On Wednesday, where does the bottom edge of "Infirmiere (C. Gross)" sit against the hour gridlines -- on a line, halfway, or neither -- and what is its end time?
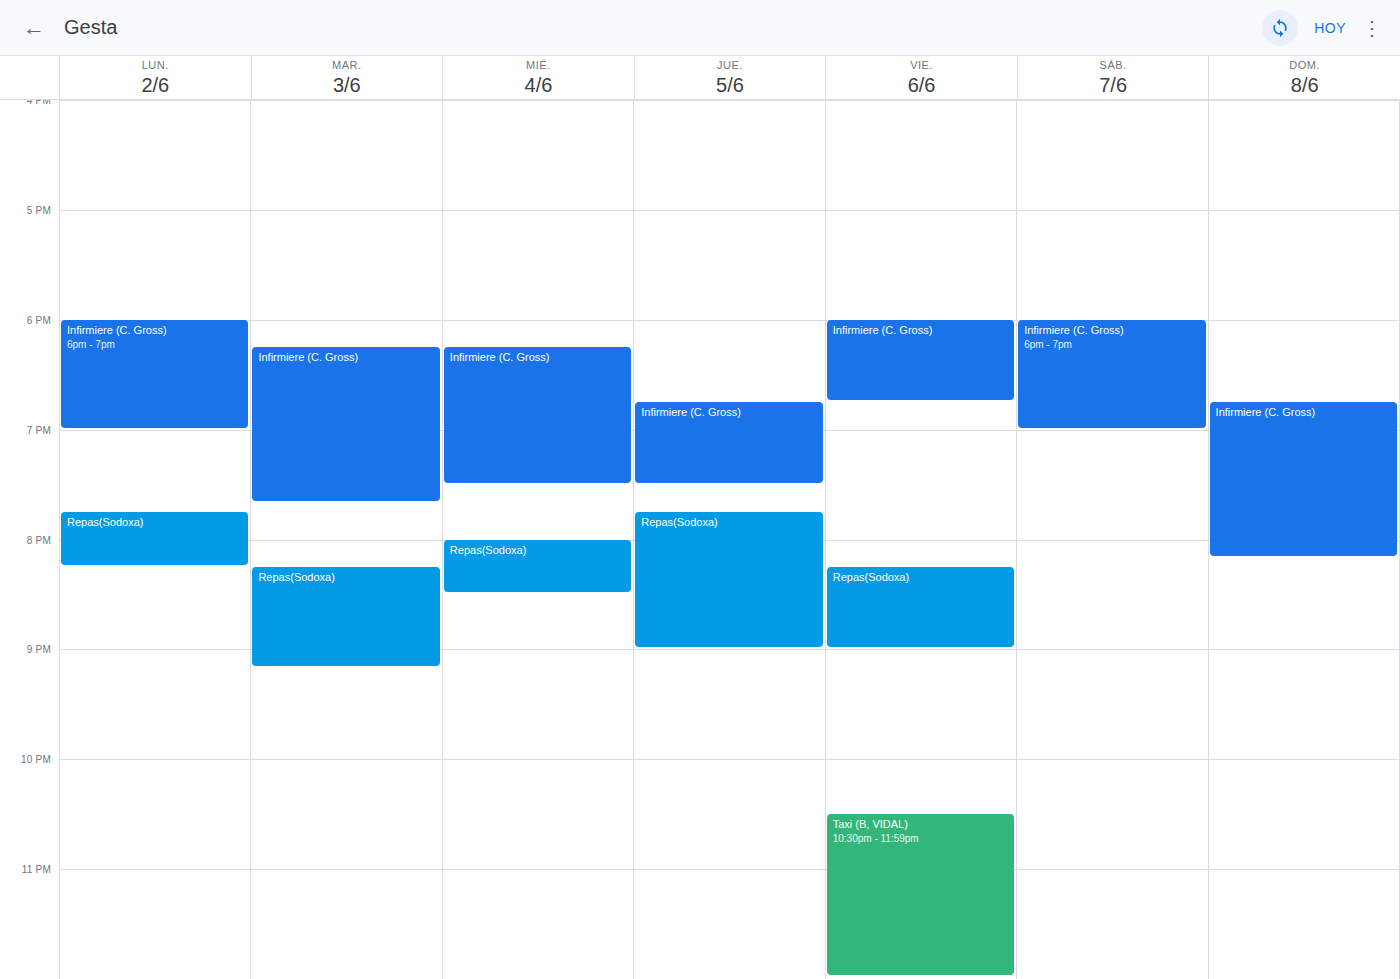
7:30 PM -- halfway between the 7 PM and 8 PM lines.